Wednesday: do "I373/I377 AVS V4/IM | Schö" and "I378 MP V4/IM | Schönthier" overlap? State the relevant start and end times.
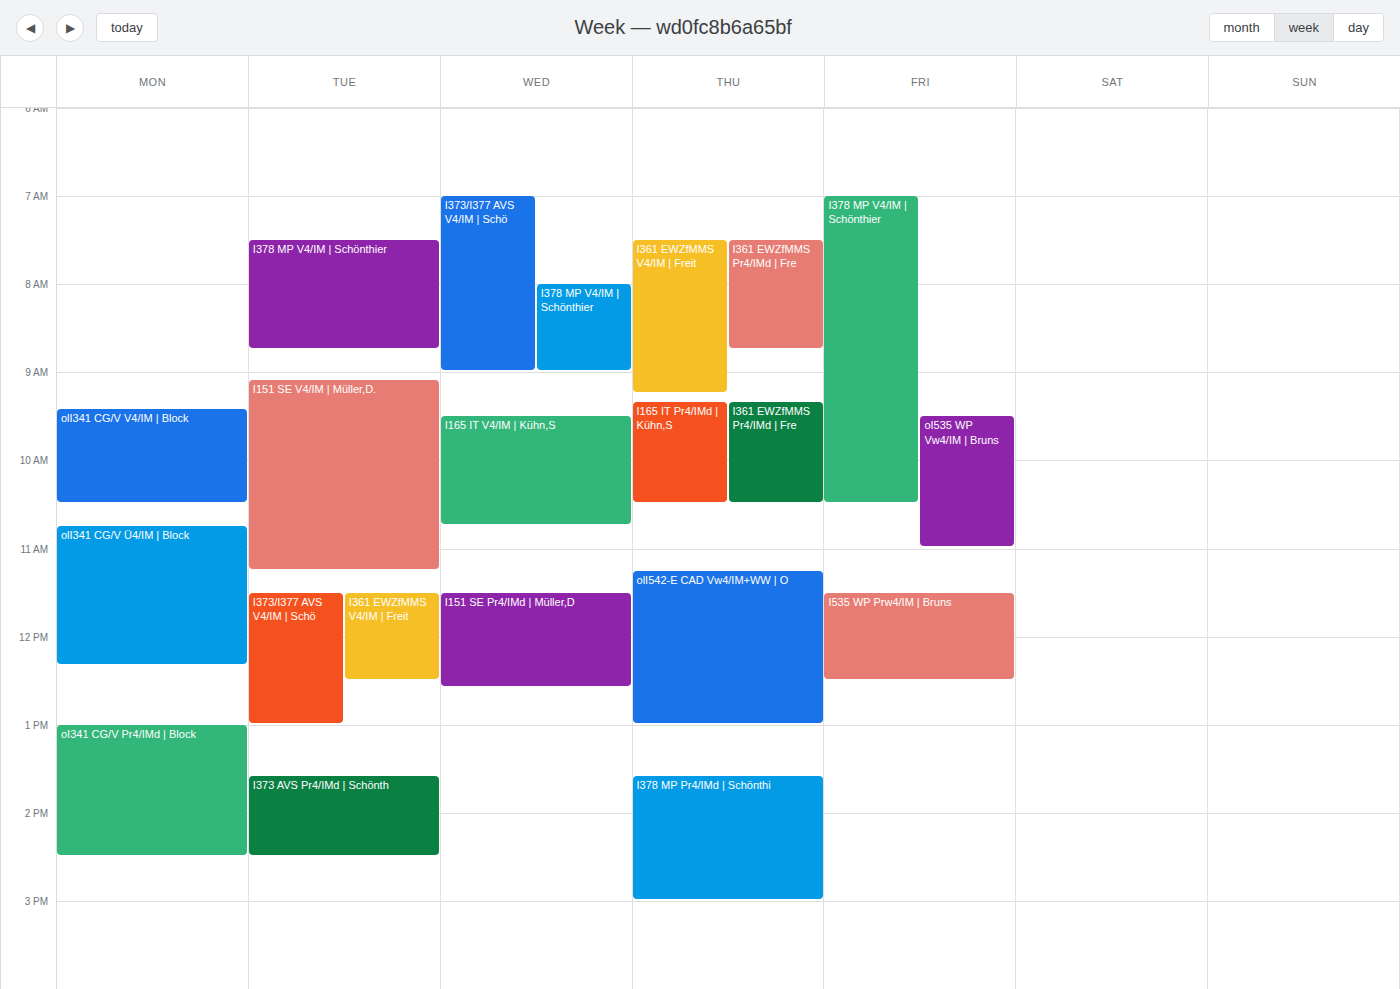
"I378 MP V4/IM | Schönthier" starts at 08:00, before "I373/I377 AVS V4/IM | Schö" ends at 09:00 -- they overlap.